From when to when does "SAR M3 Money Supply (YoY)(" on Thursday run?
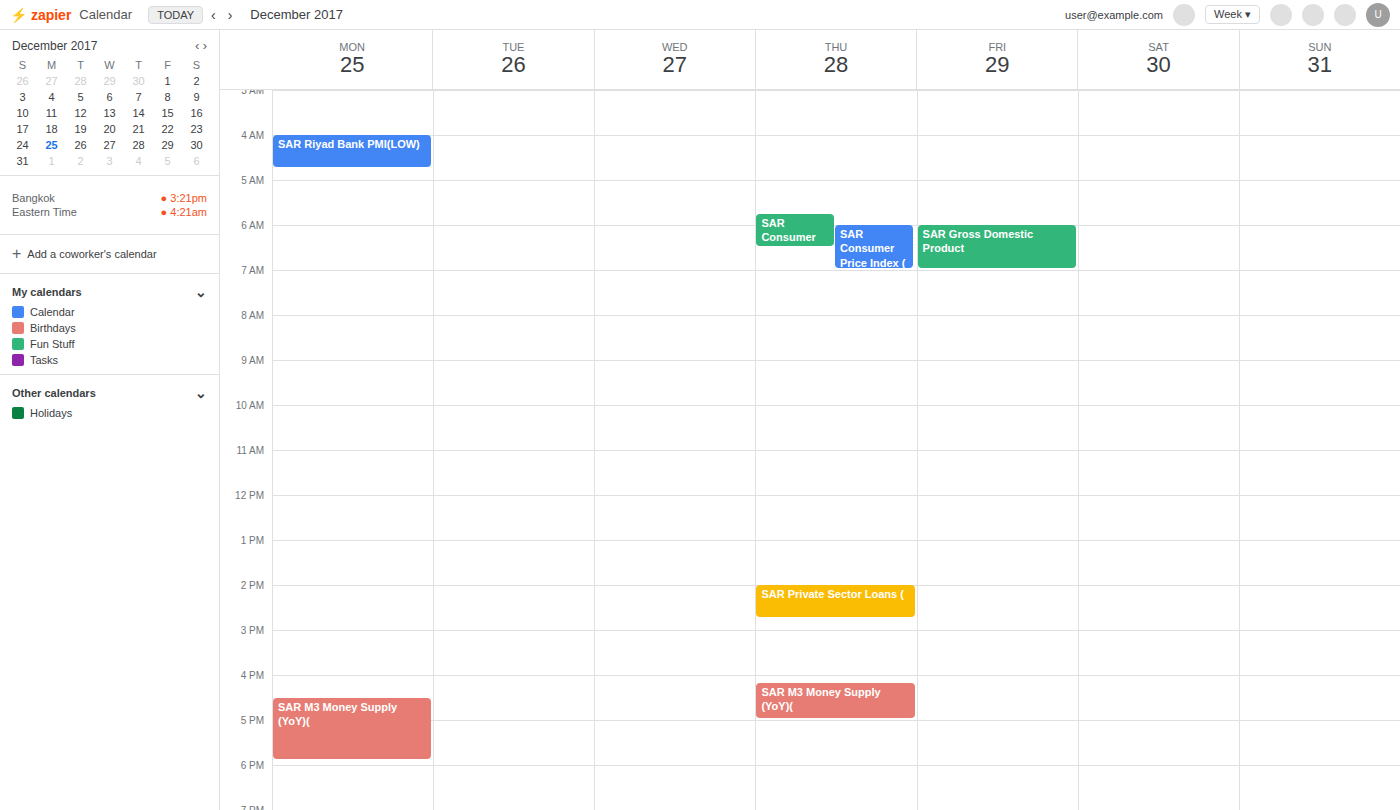
4:10 PM to 5:00 PM